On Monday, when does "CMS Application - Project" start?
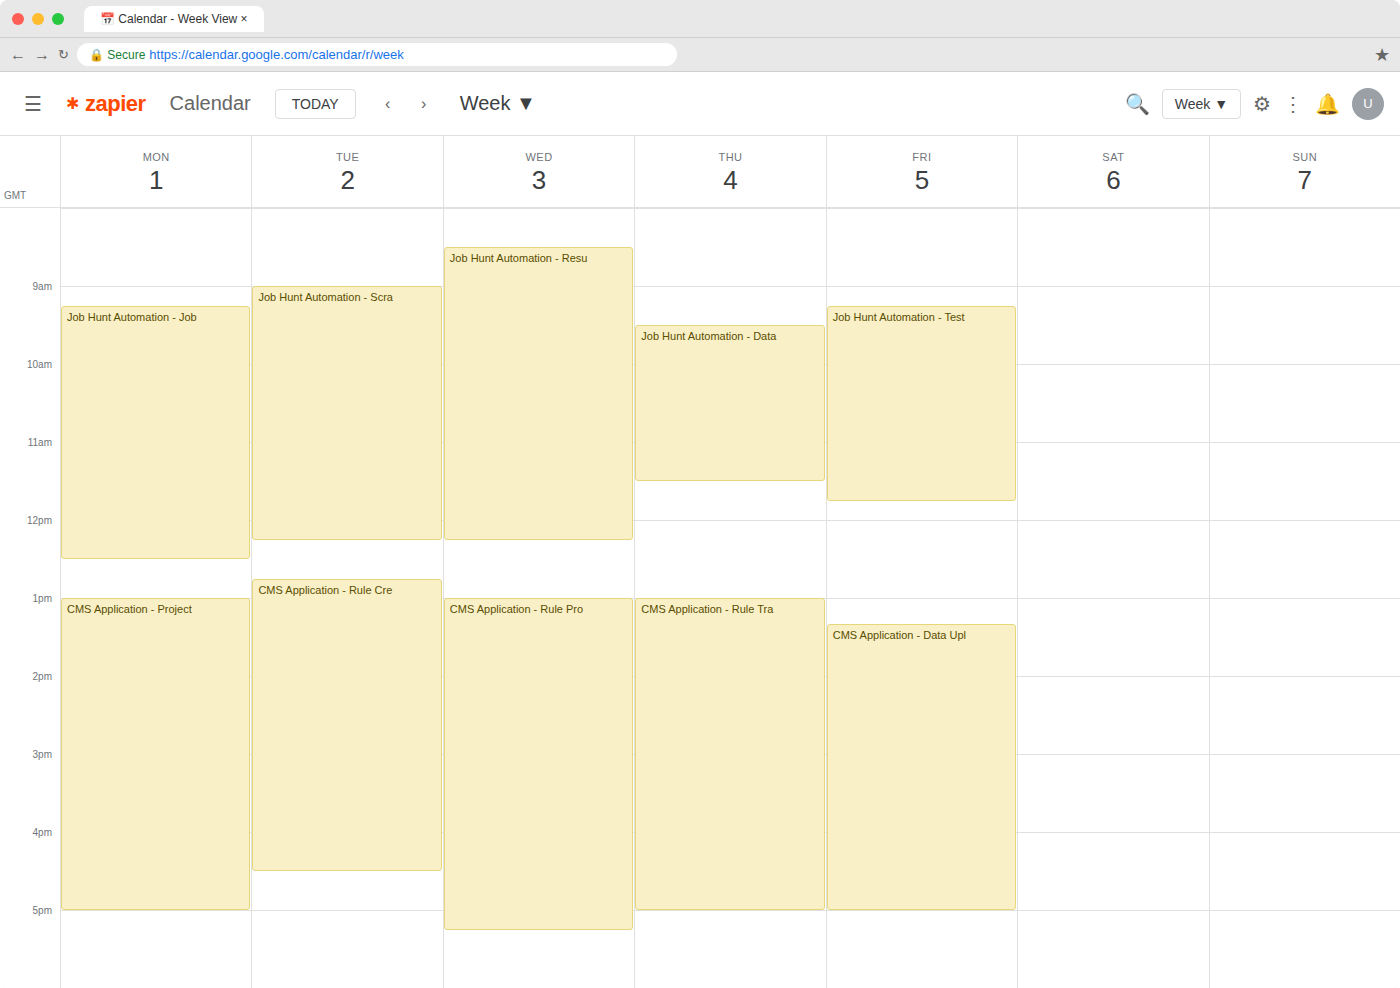
1:00 PM